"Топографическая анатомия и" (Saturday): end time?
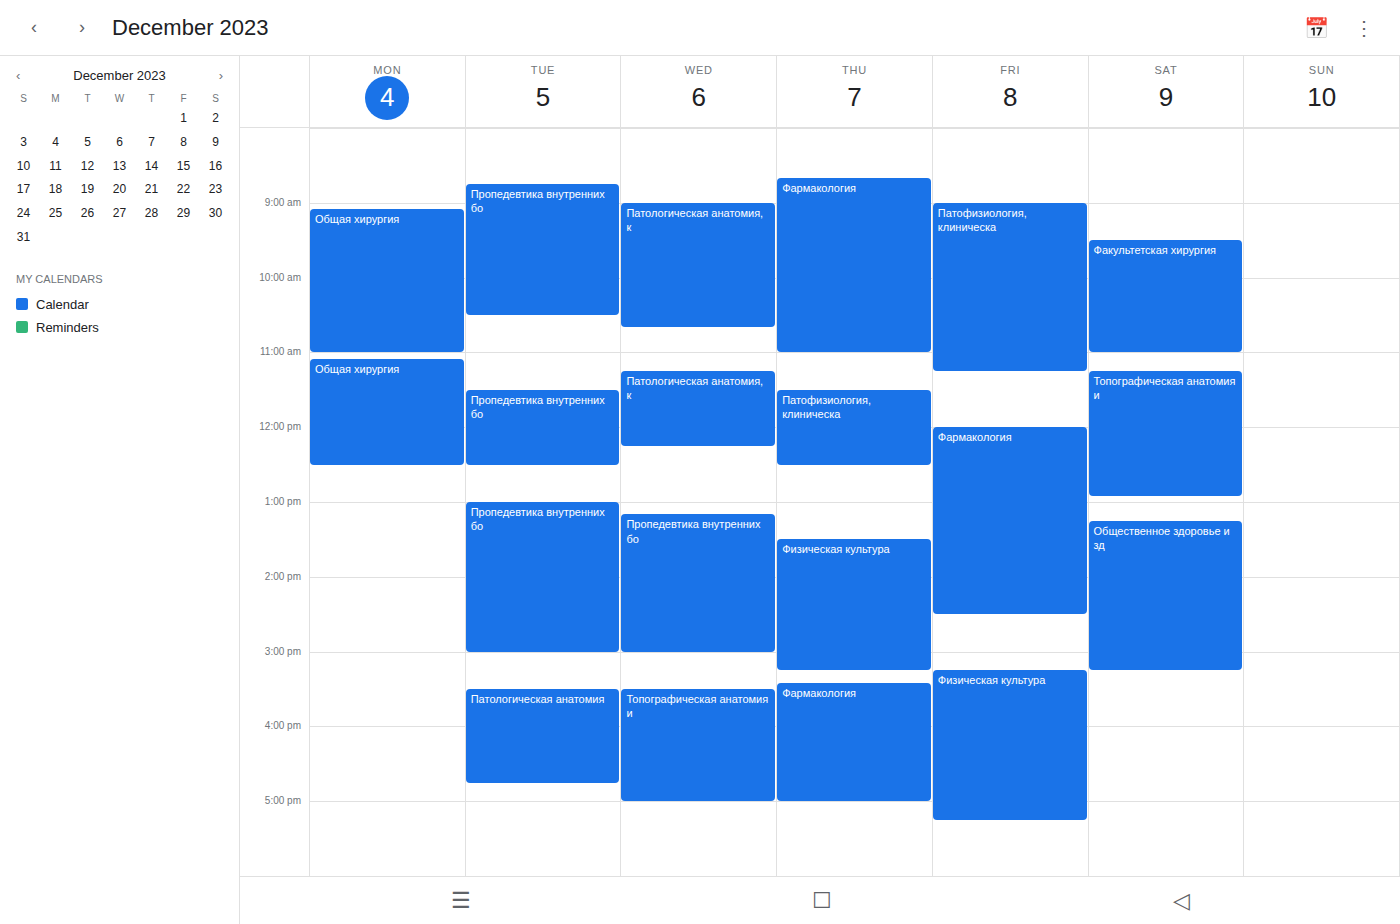
12:55 PM